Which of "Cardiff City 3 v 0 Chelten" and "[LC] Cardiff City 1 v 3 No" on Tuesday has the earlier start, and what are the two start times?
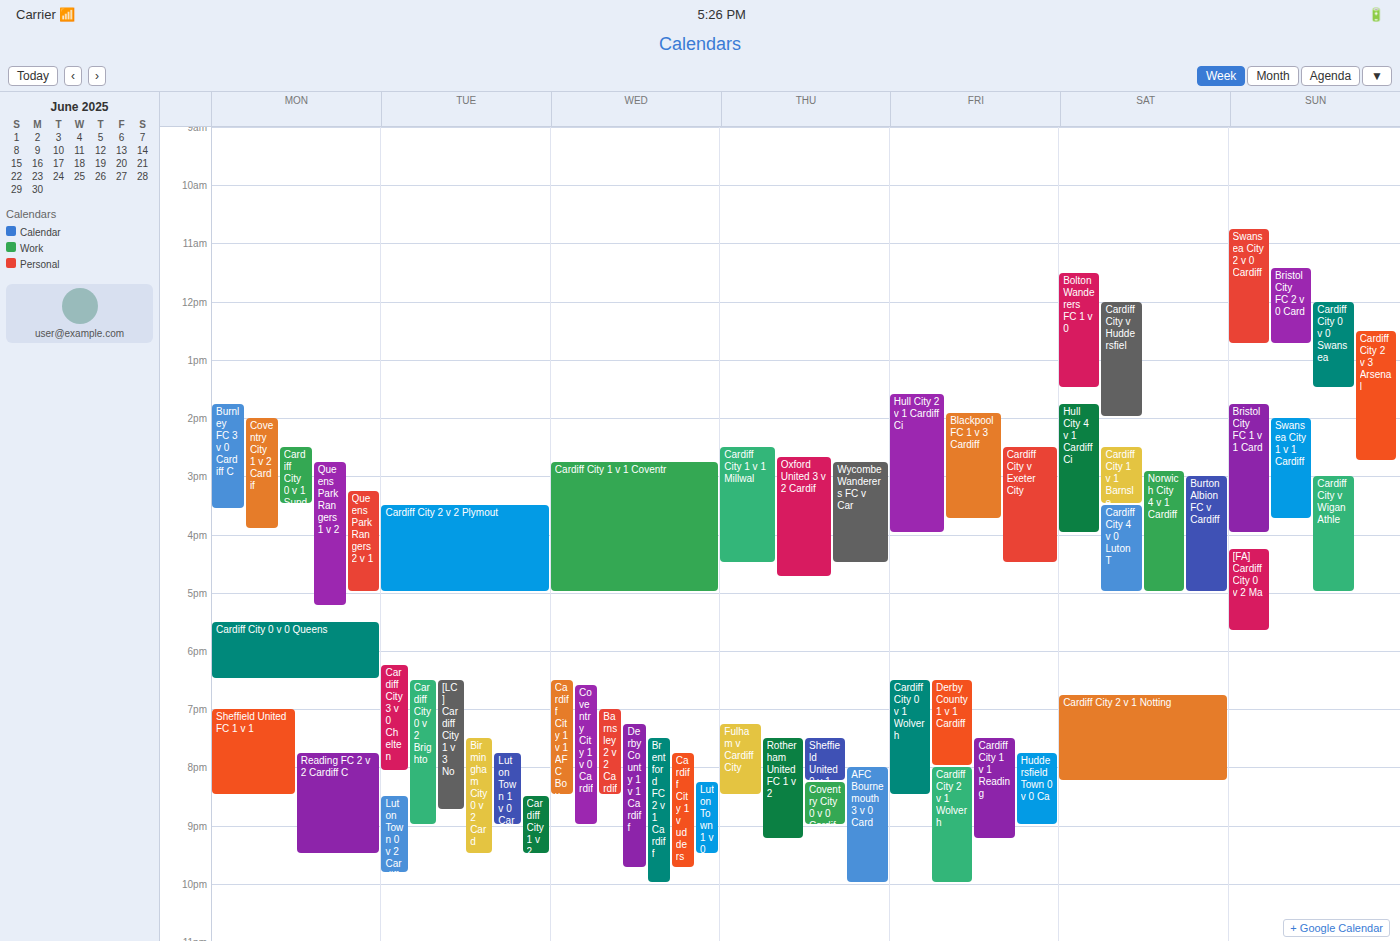
"Cardiff City 3 v 0 Chelten" 6:15 PM; "[LC] Cardiff City 1 v 3 No" 6:30 PM.